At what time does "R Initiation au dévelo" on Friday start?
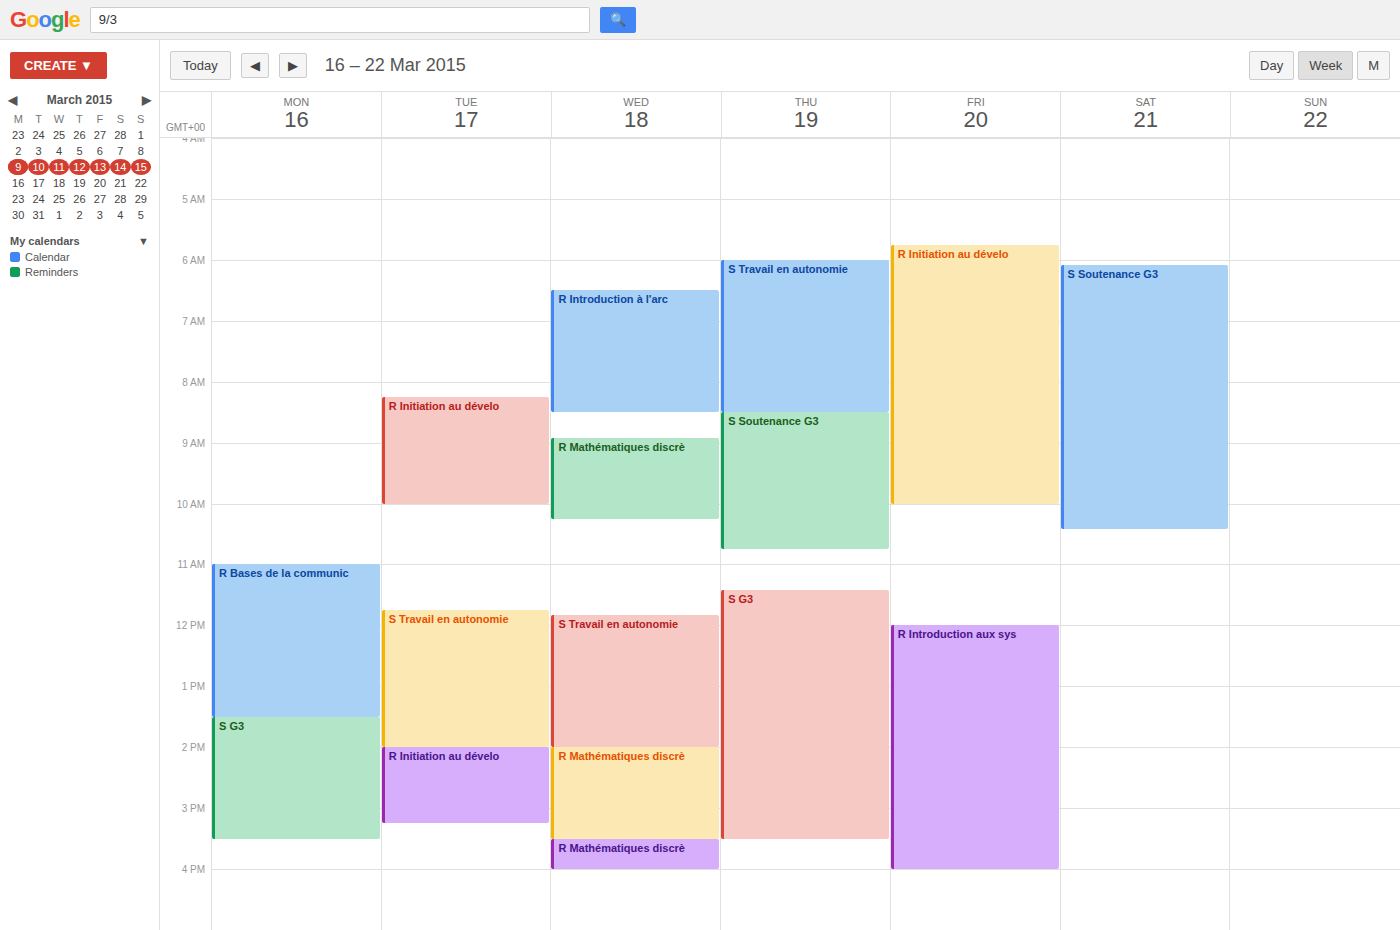
5:45 AM